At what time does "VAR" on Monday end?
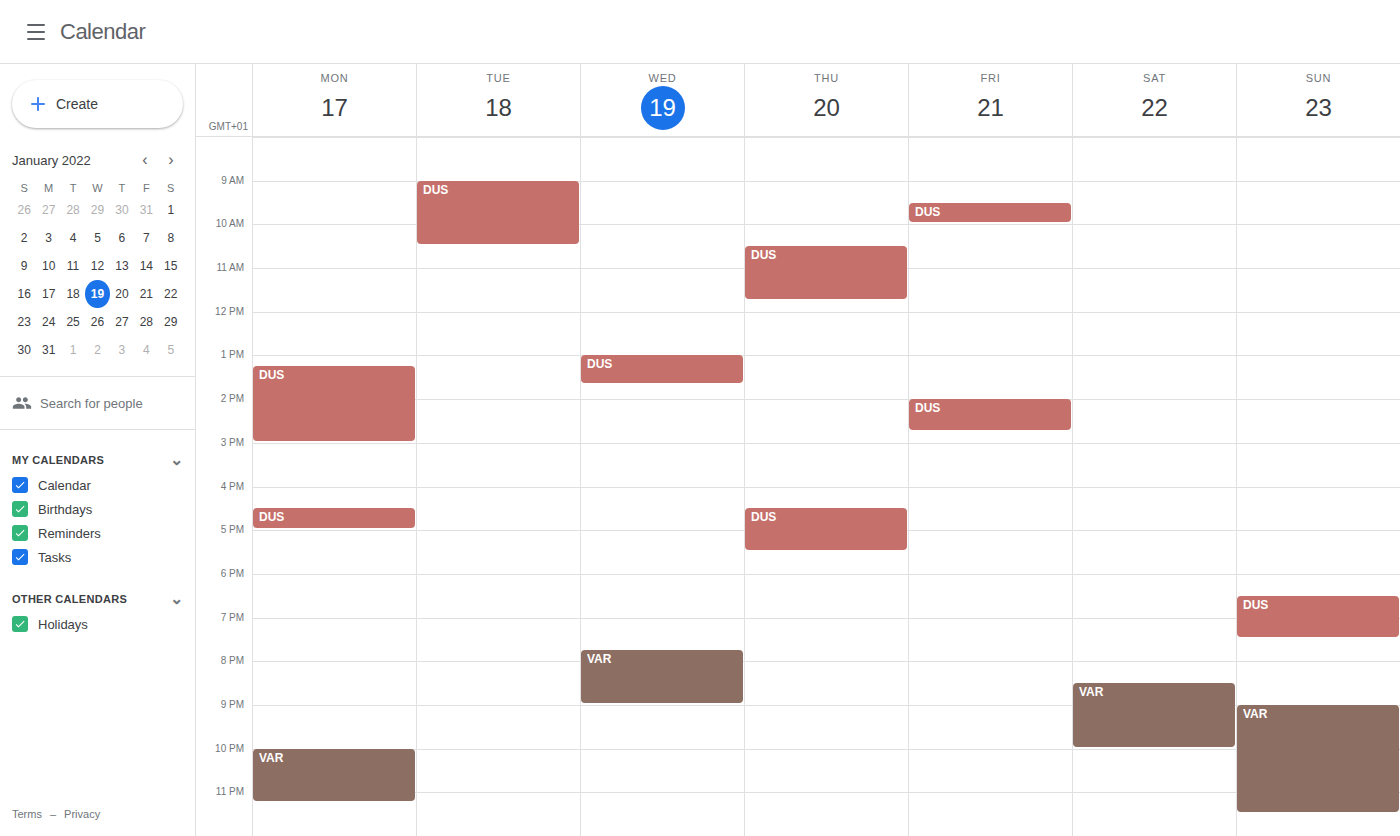
11:15 PM